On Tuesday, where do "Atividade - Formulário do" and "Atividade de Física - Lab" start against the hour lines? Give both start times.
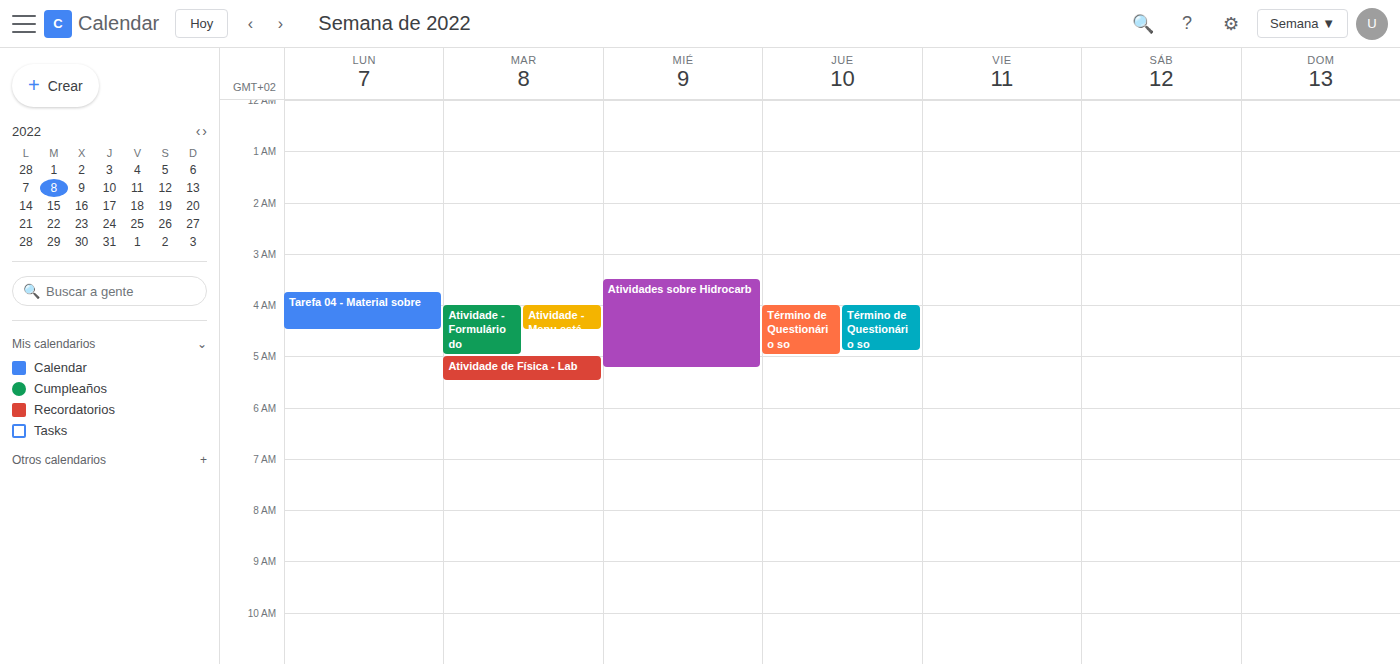
"Atividade - Formulário do": 4:00 AM, exactly on the 4 AM line. "Atividade de Física - Lab": 5:00 AM, exactly on the 5 AM line.